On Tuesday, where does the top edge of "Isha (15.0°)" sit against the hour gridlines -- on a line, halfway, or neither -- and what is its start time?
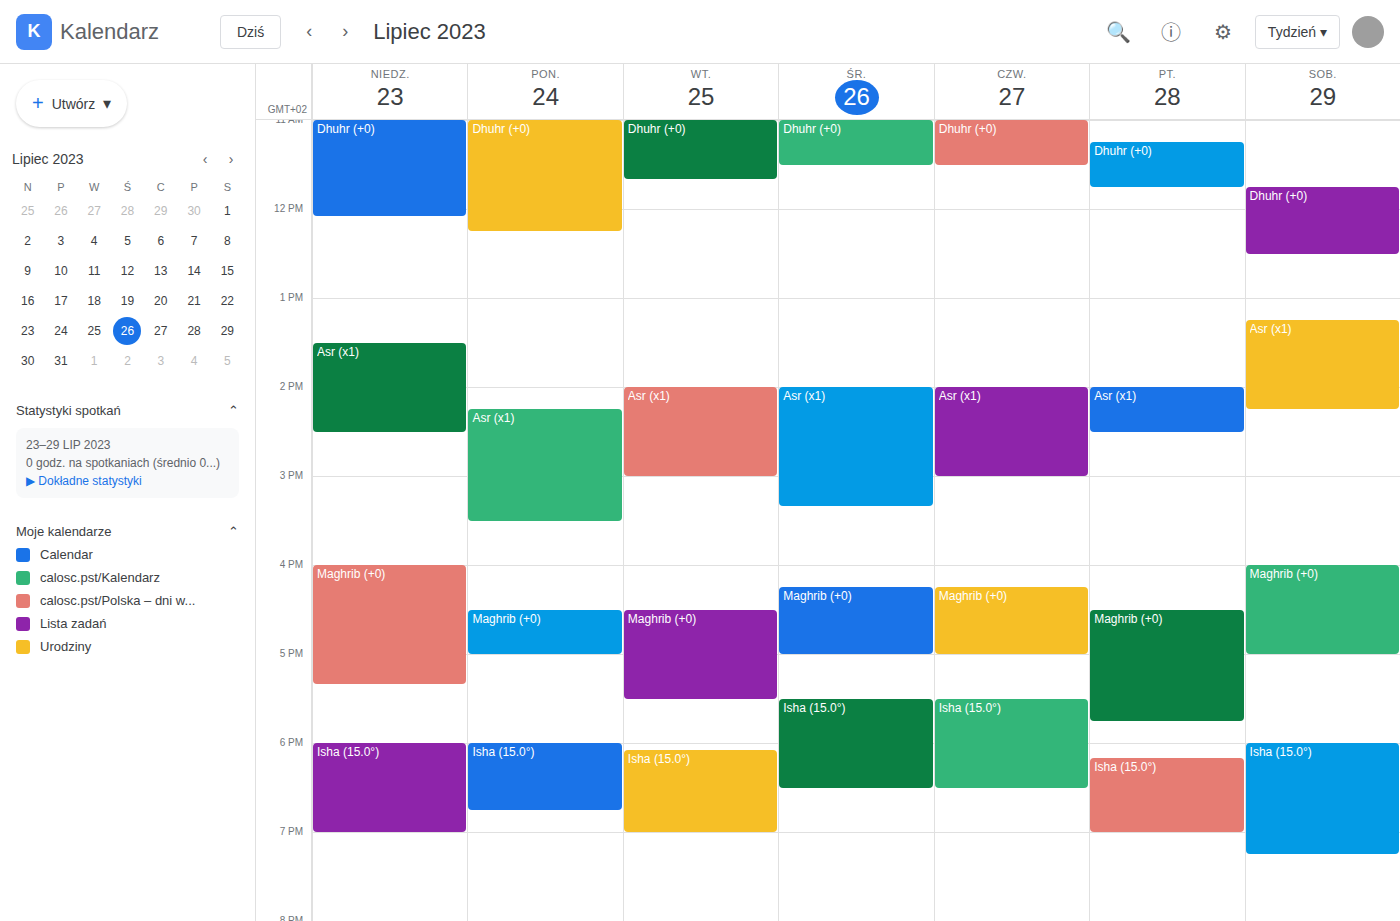
6:05 PM -- neither: 5 minutes below the 6 PM line and 55 minutes above the 7 PM line.